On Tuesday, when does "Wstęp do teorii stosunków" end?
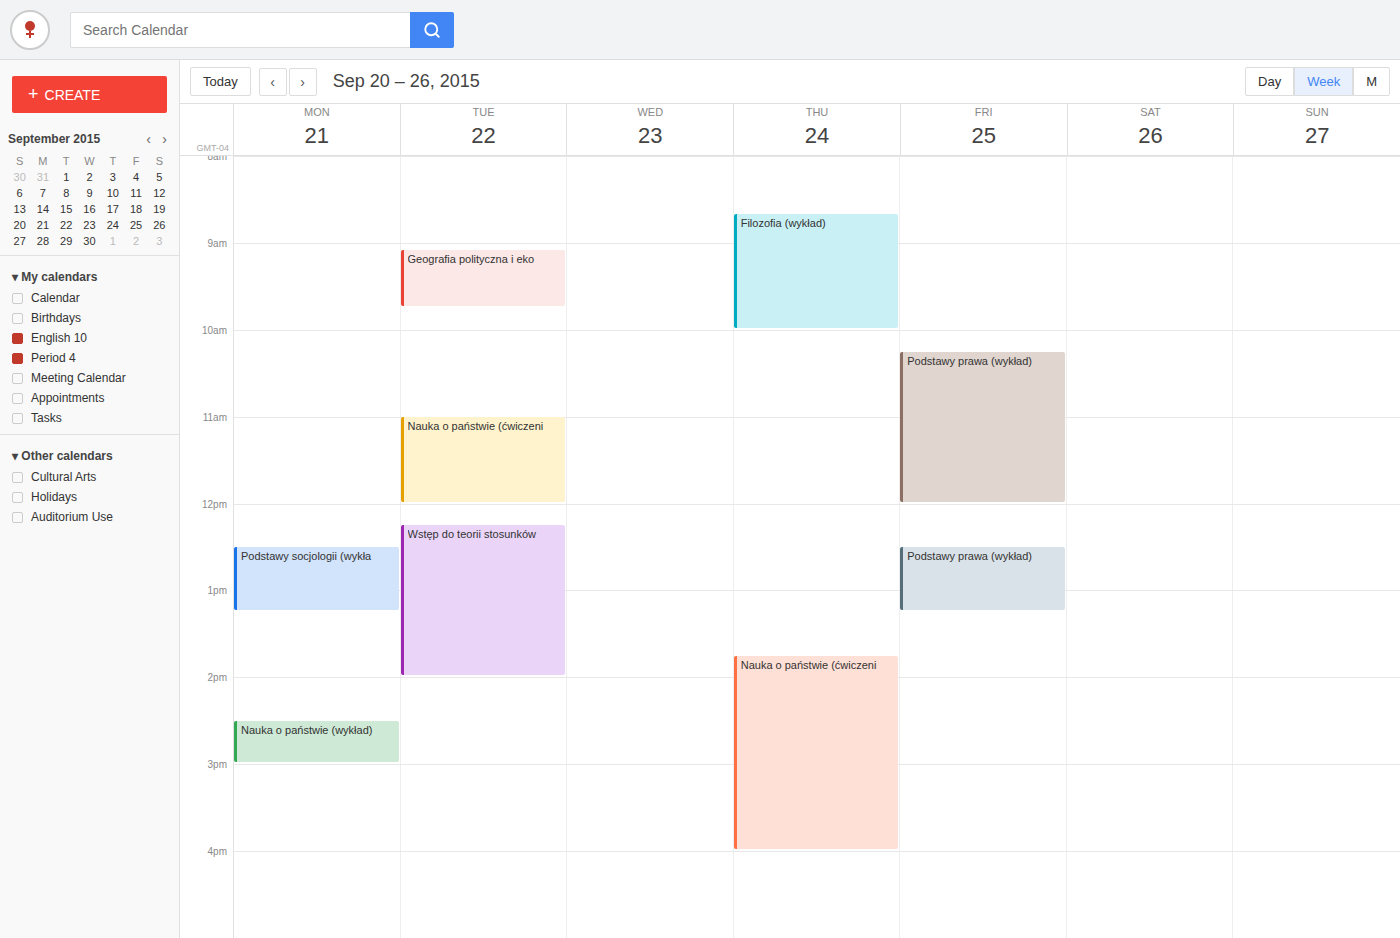
2:00 PM